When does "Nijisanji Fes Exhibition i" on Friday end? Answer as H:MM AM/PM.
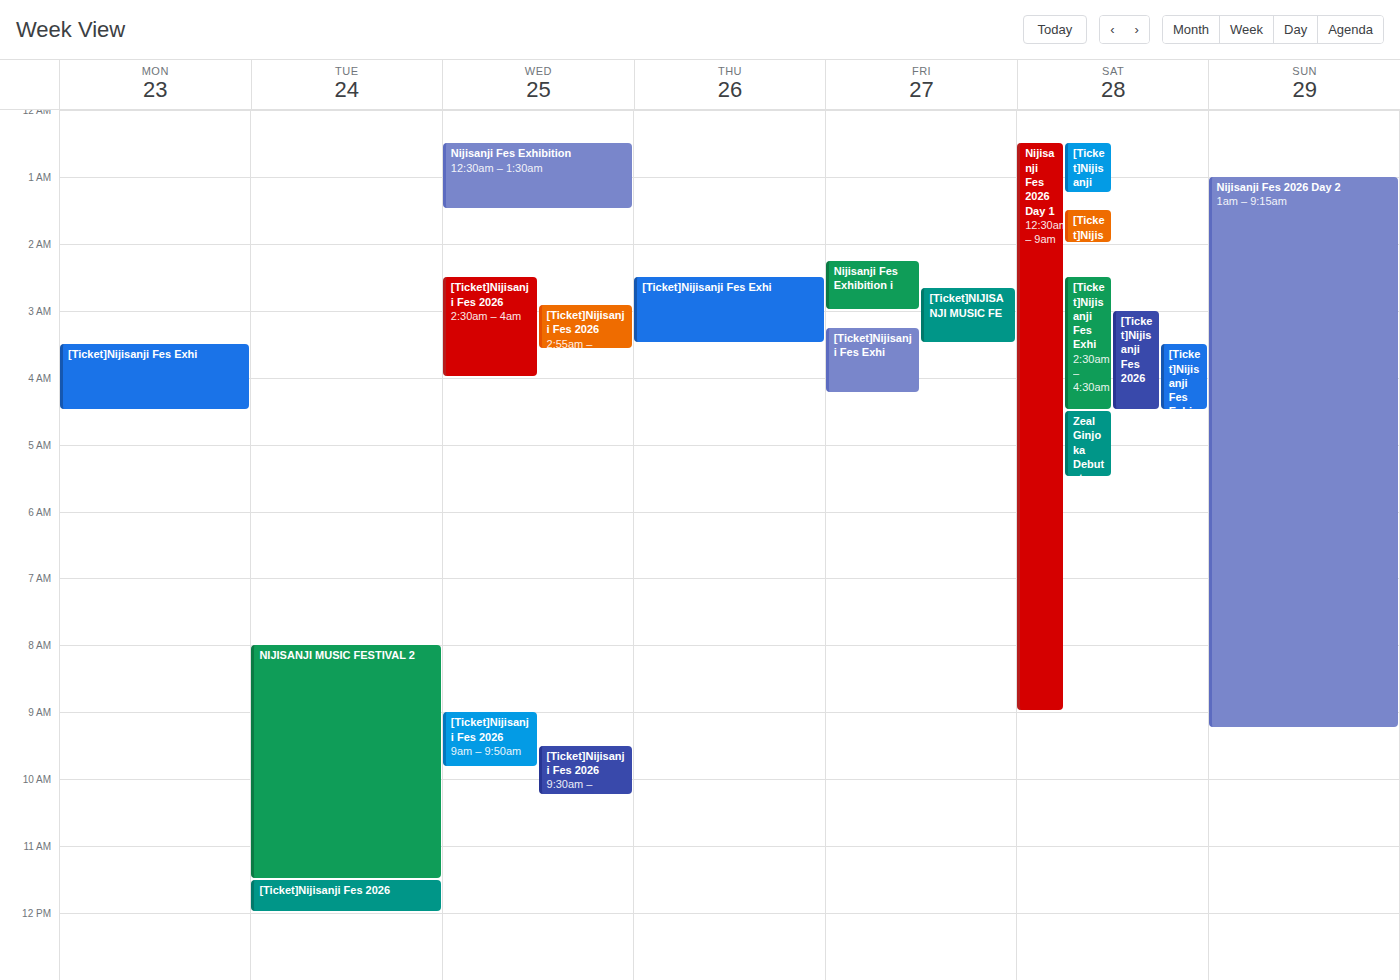
3:00 AM